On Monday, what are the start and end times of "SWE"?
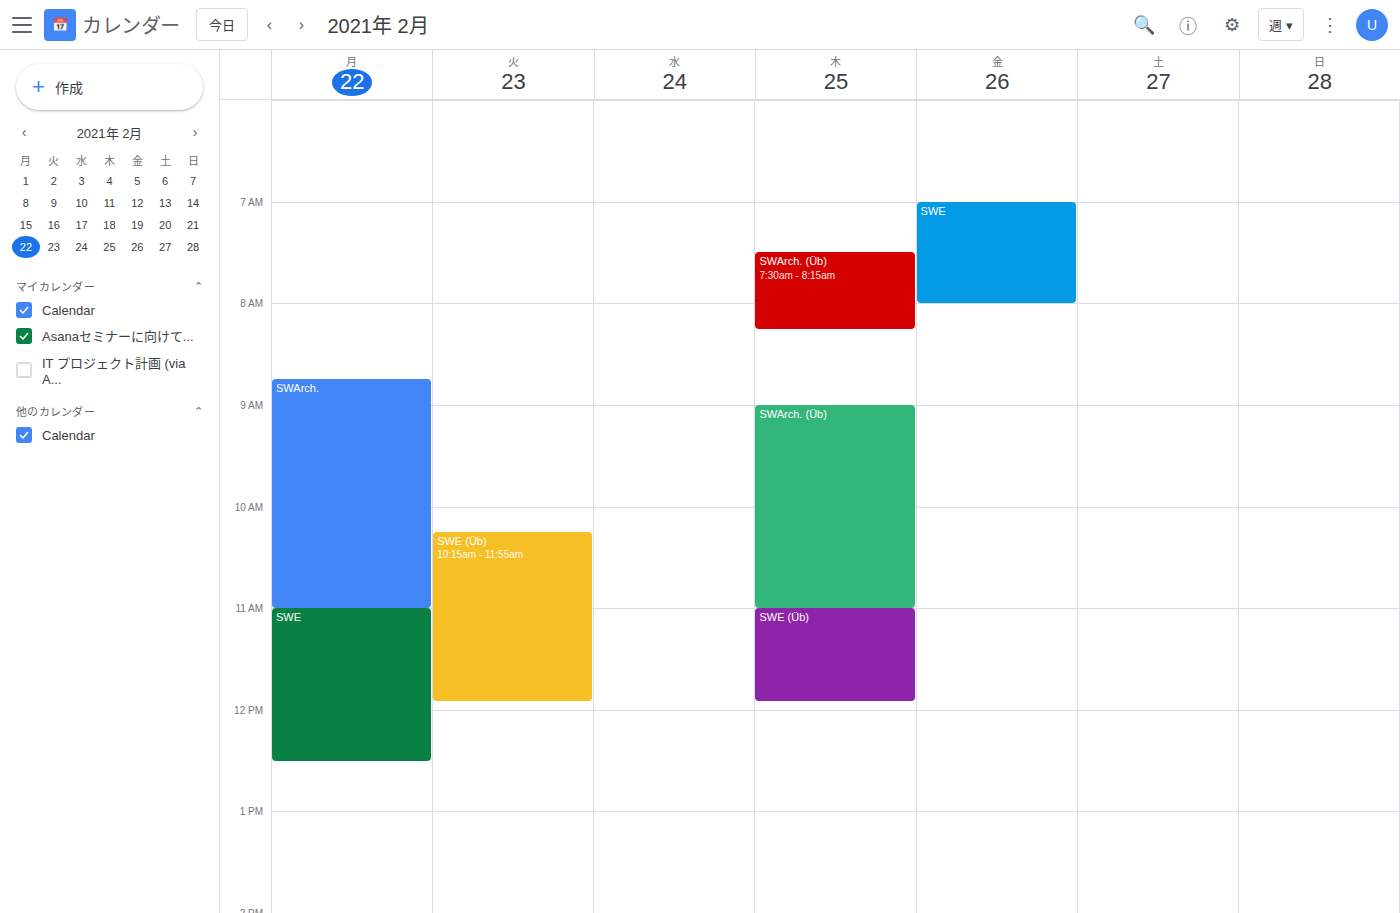
11:00 AM to 12:30 PM